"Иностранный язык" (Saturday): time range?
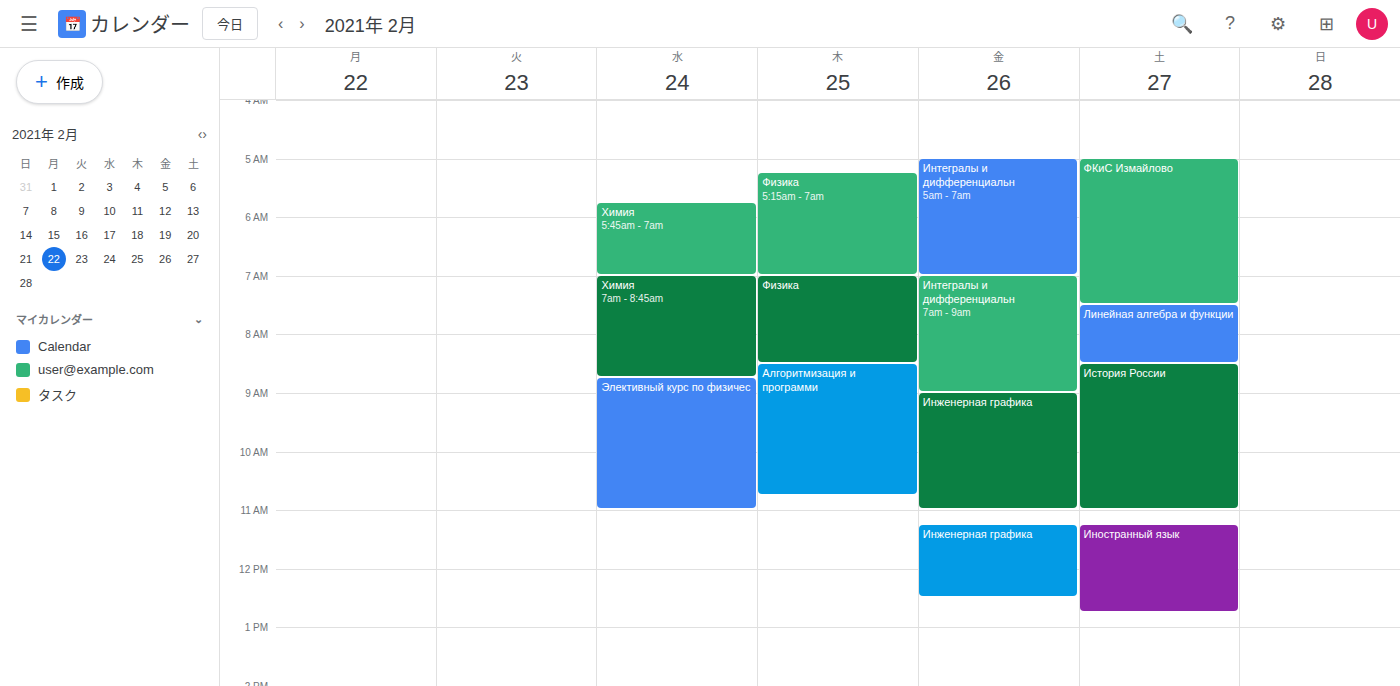
11:15 to 12:45